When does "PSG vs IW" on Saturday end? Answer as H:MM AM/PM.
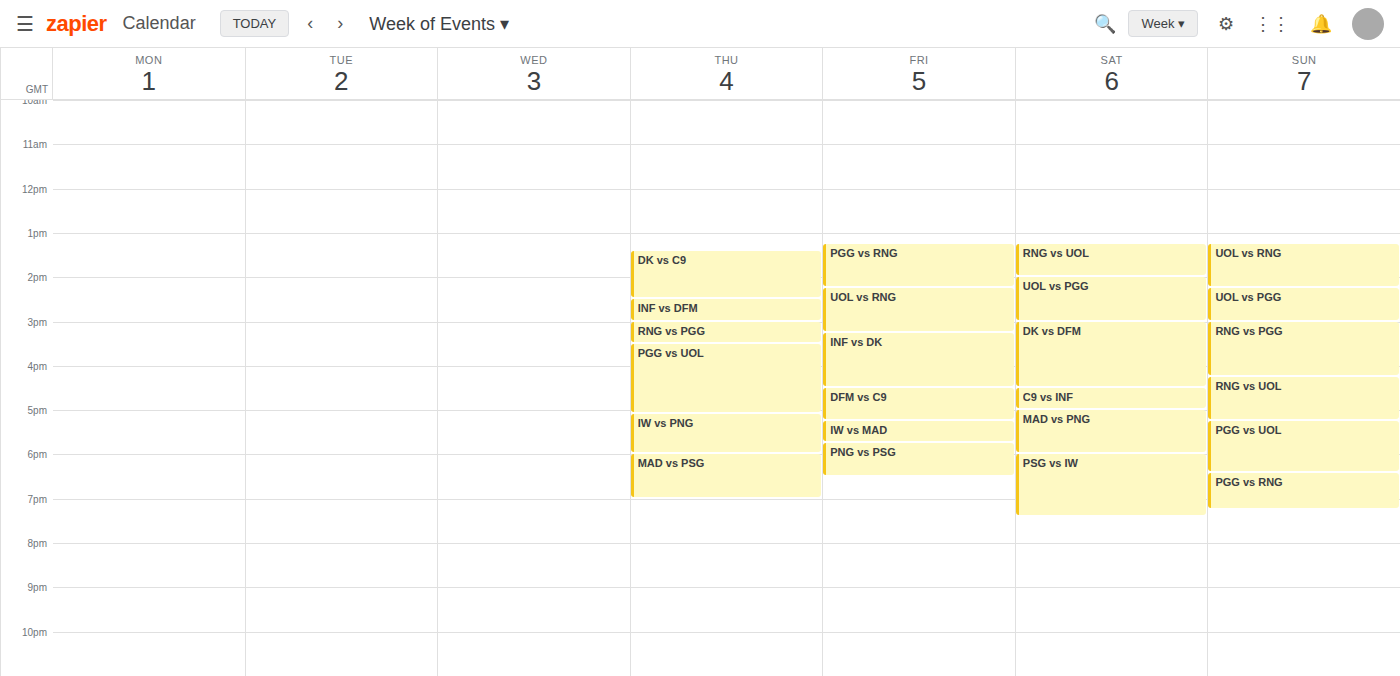
7:25 PM